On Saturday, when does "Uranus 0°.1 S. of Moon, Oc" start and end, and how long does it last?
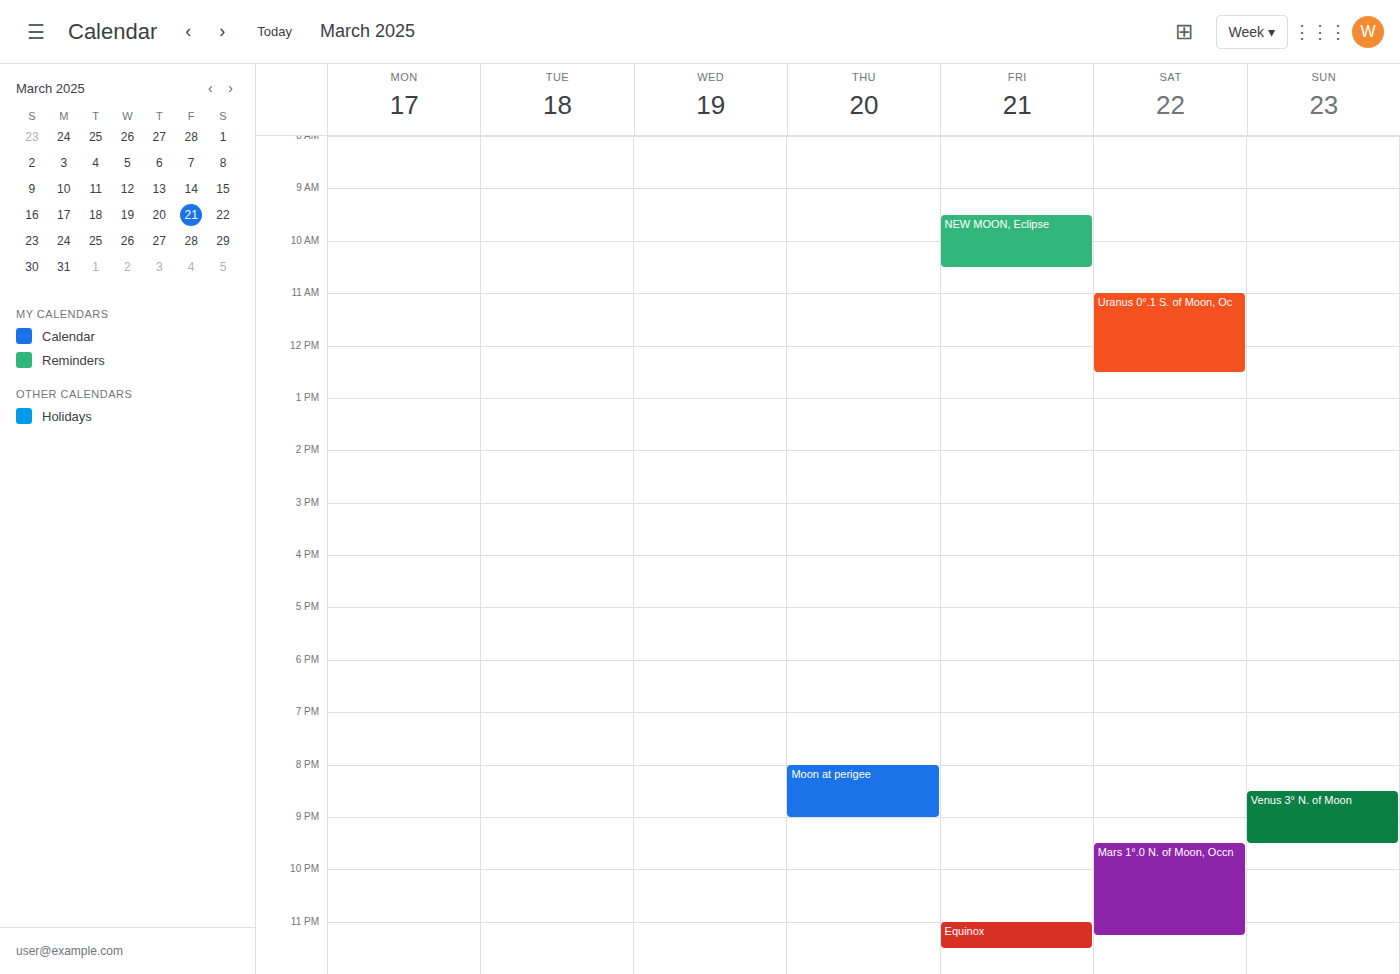
11:00 AM to 12:30 PM, 1 hour 30 minutes